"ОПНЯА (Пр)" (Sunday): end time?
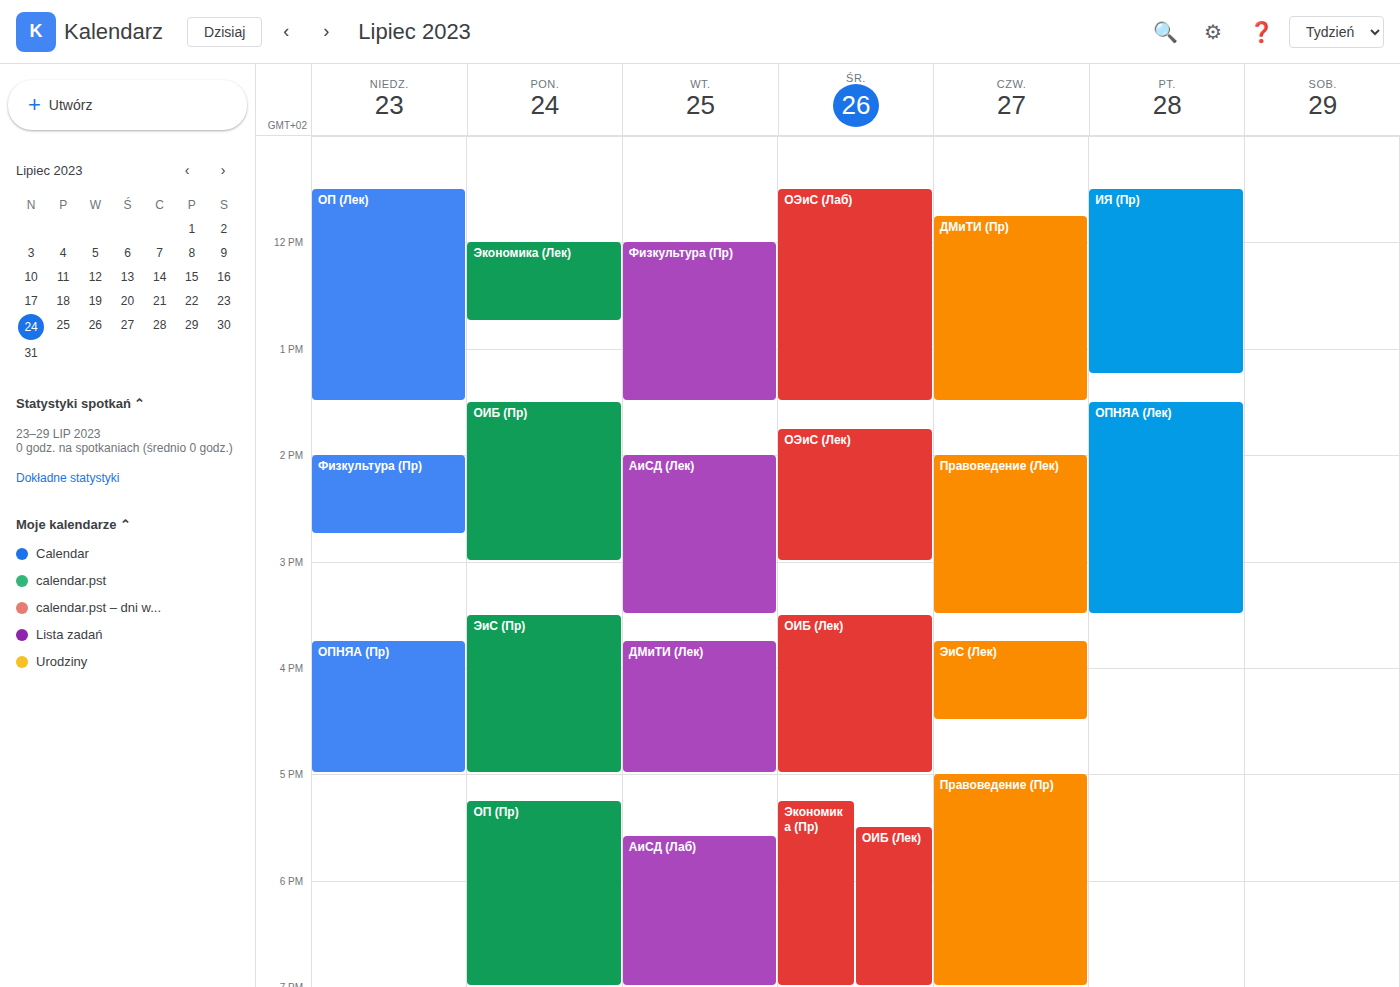
5:00 PM